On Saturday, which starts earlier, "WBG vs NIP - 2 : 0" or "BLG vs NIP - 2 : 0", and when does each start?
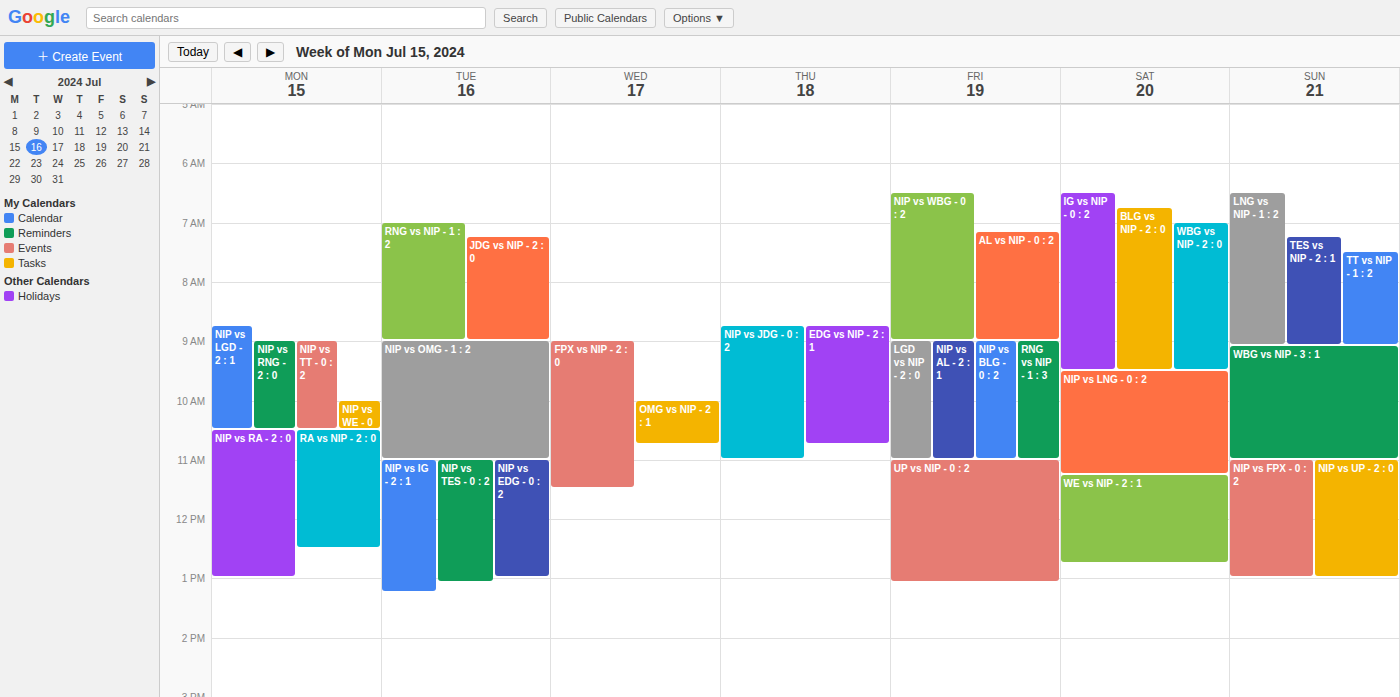
"BLG vs NIP - 2 : 0" 6:45 AM; "WBG vs NIP - 2 : 0" 7:00 AM.